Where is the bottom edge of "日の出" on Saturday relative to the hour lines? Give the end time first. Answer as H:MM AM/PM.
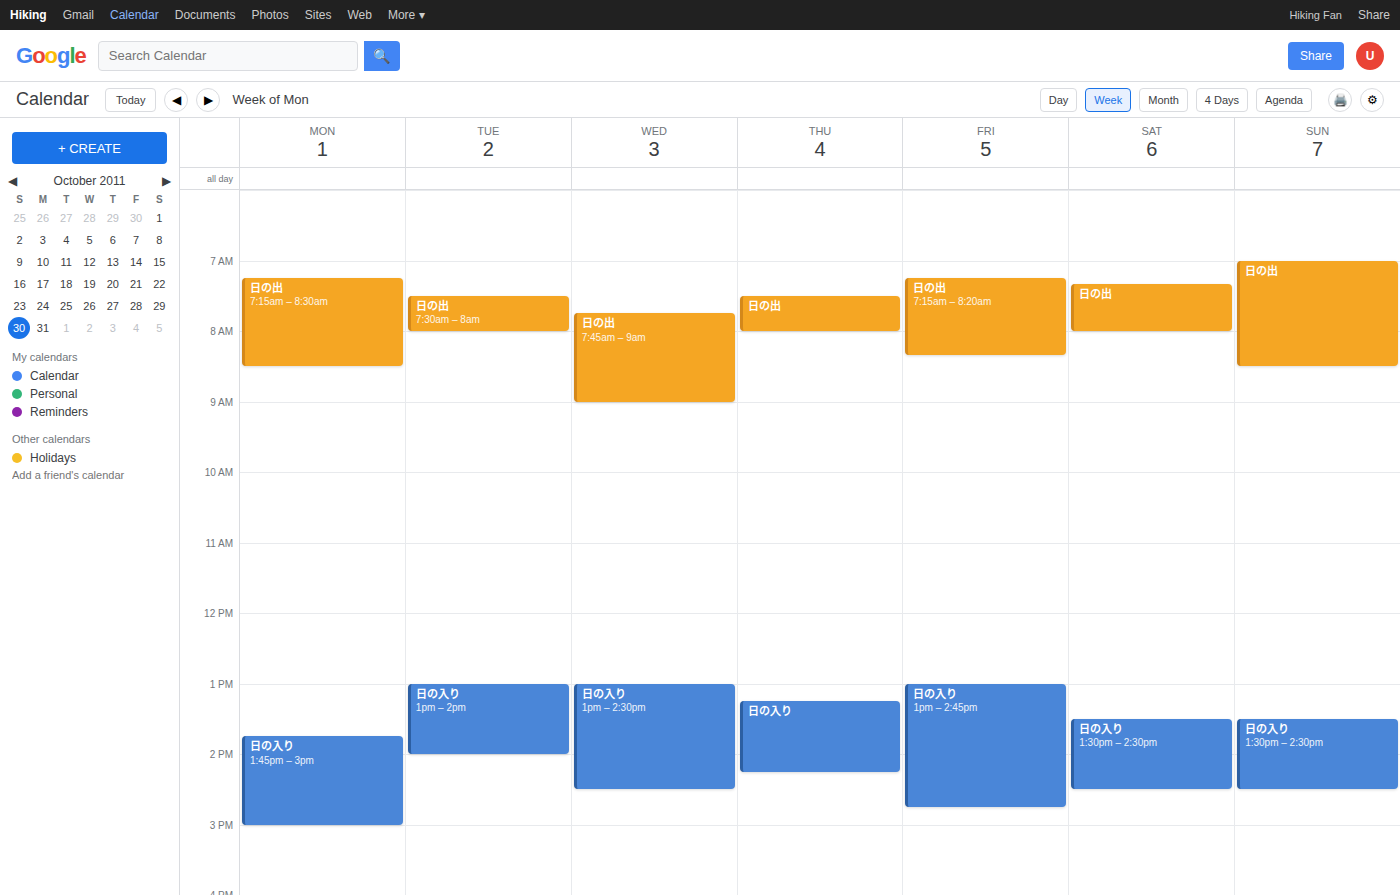
8:00 AM -- exactly on the 8 AM line.